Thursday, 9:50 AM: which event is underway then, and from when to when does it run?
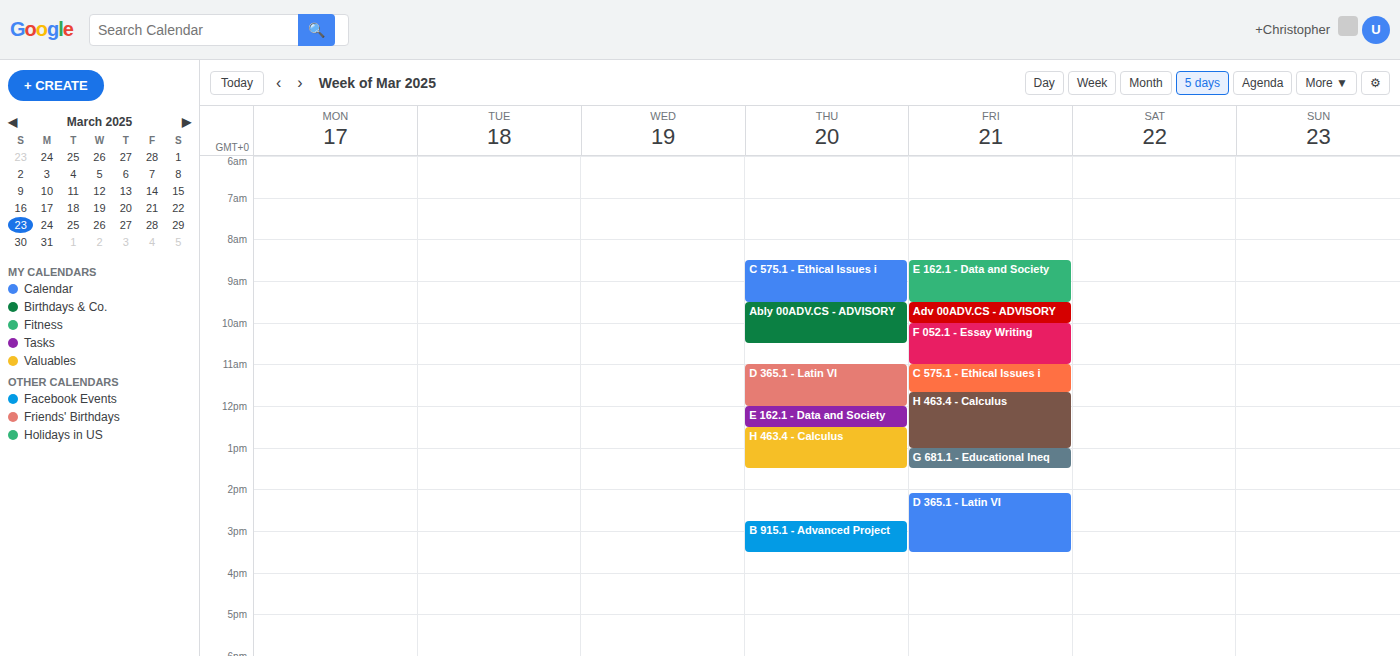
"Ably 00ADV.CS - ADVISORY", 9:30 AM to 10:30 AM